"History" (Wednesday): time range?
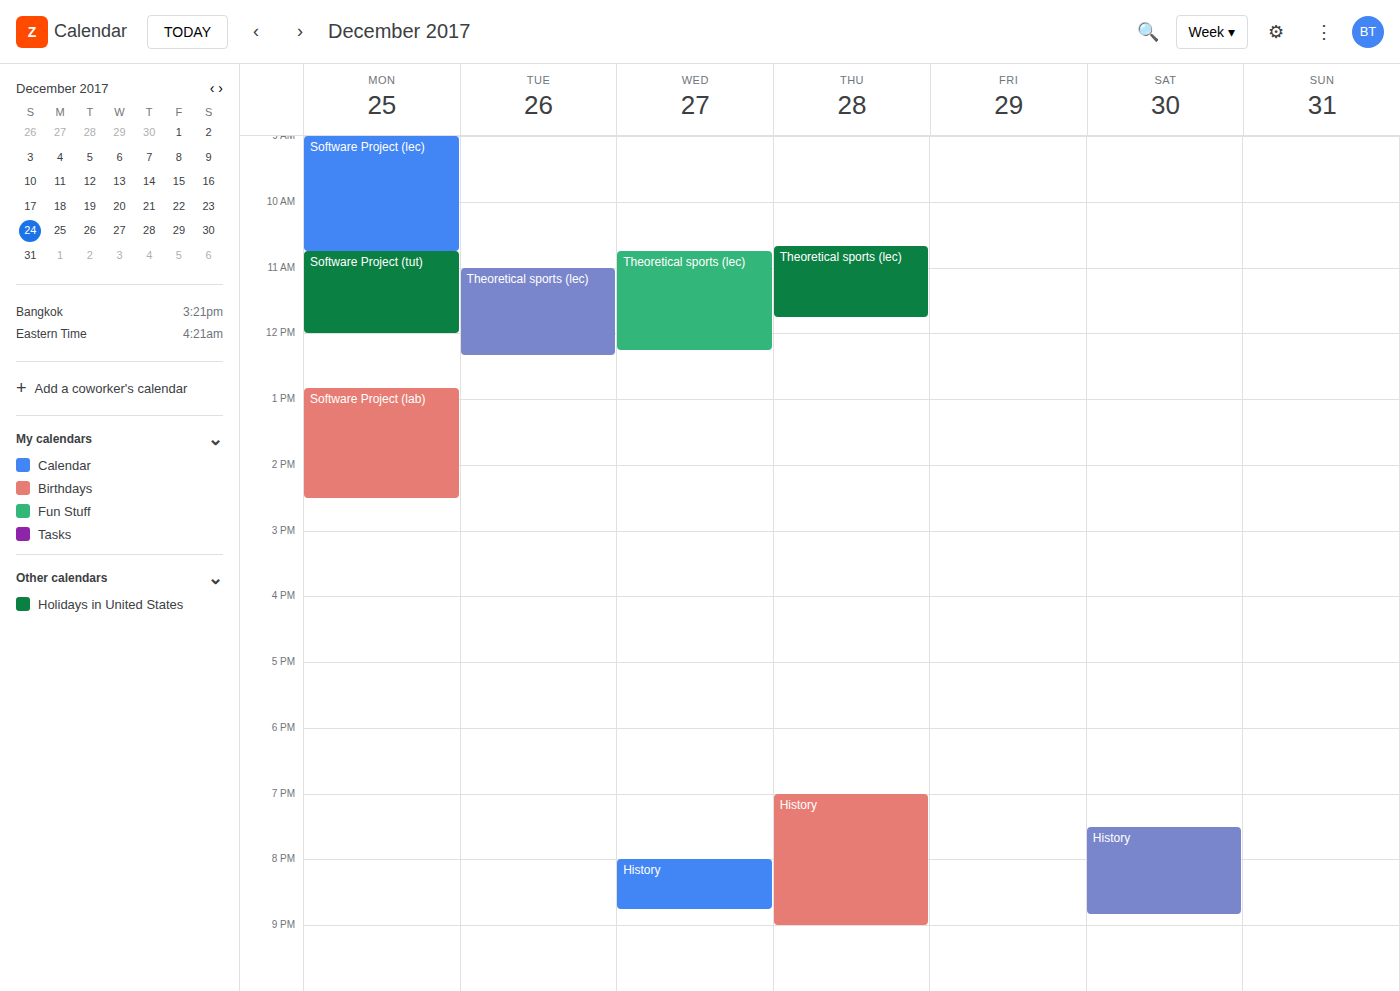
20:00 to 20:45